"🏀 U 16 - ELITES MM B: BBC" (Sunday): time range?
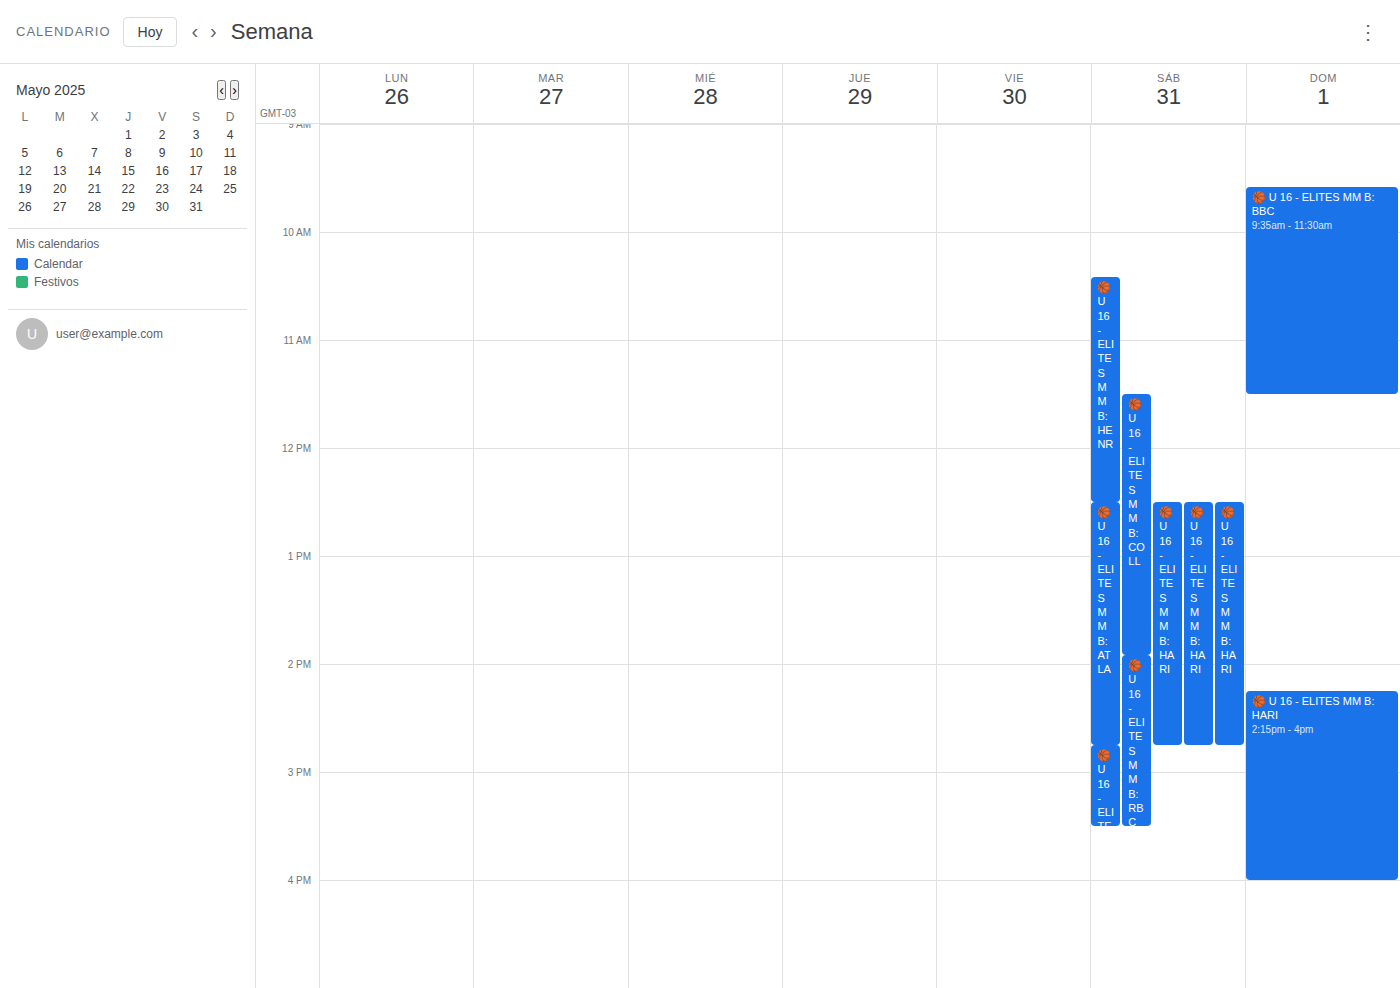
9:35 AM to 11:30 AM